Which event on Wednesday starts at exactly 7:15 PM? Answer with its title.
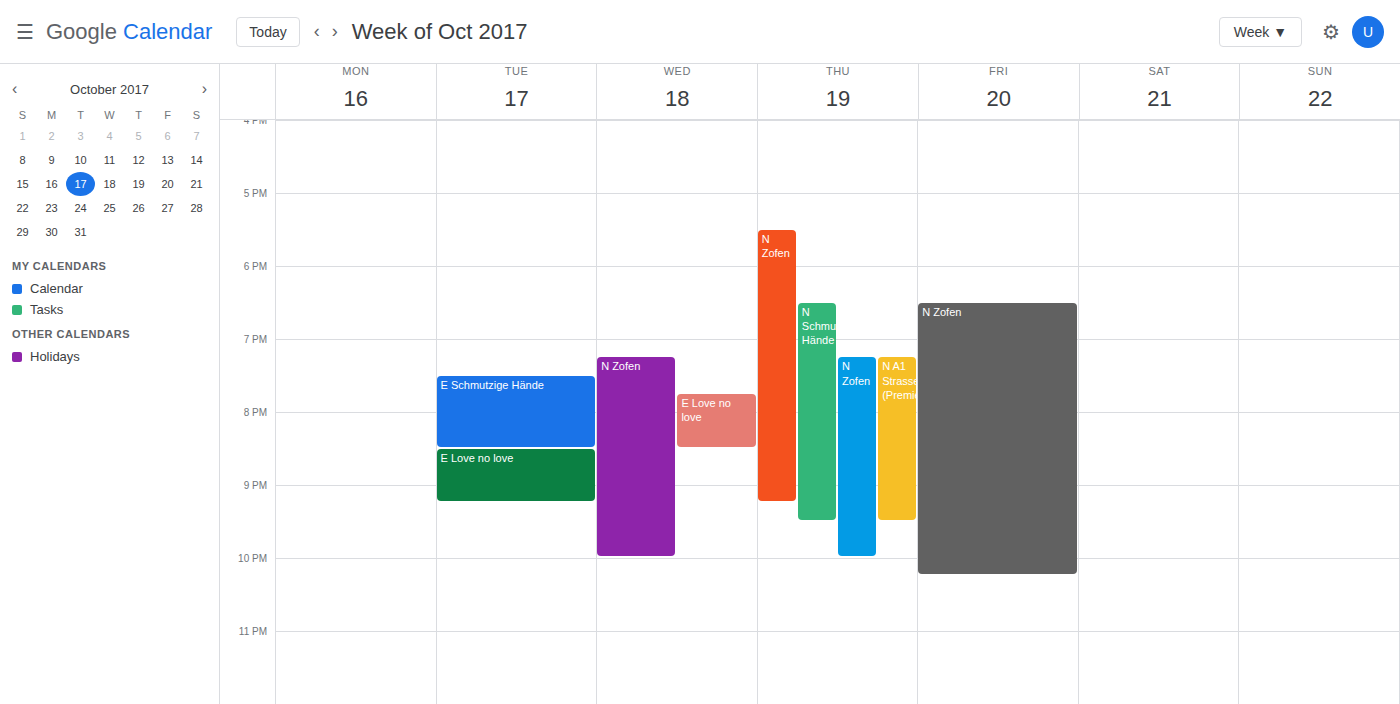
"N Zofen"